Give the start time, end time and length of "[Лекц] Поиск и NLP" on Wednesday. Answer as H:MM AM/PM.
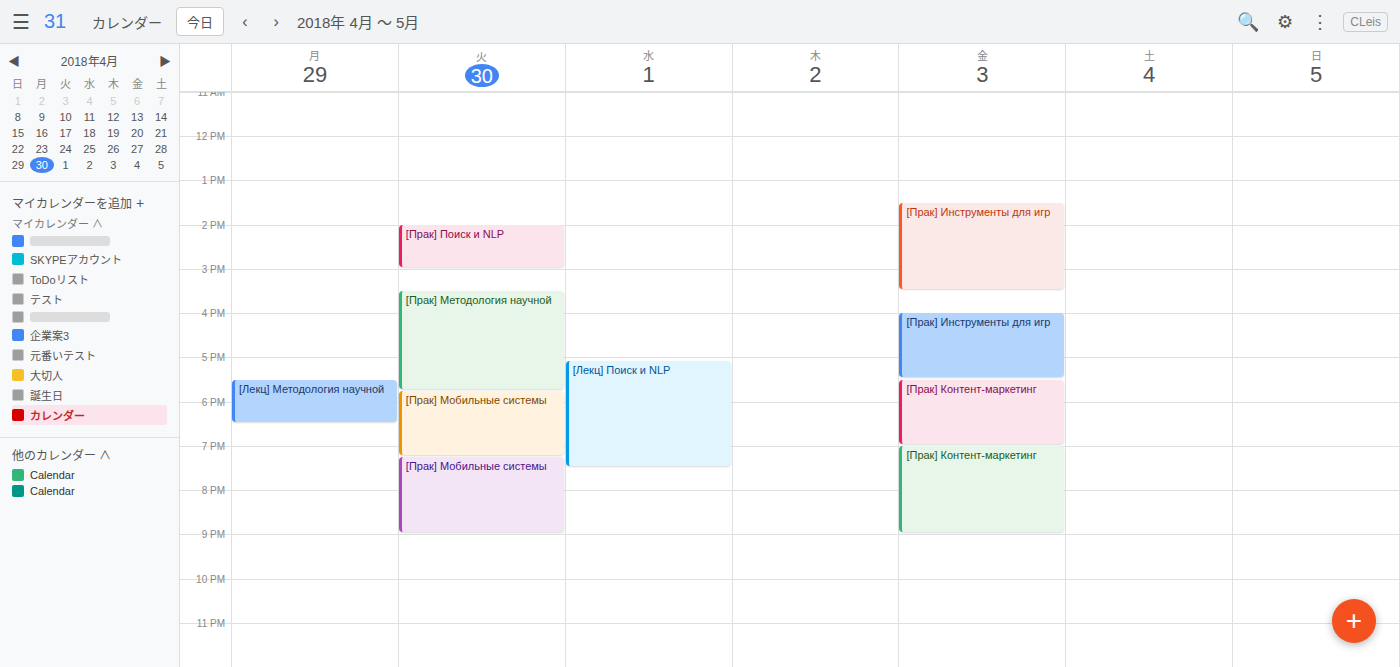
5:05 PM to 7:30 PM, 2 hours 25 minutes